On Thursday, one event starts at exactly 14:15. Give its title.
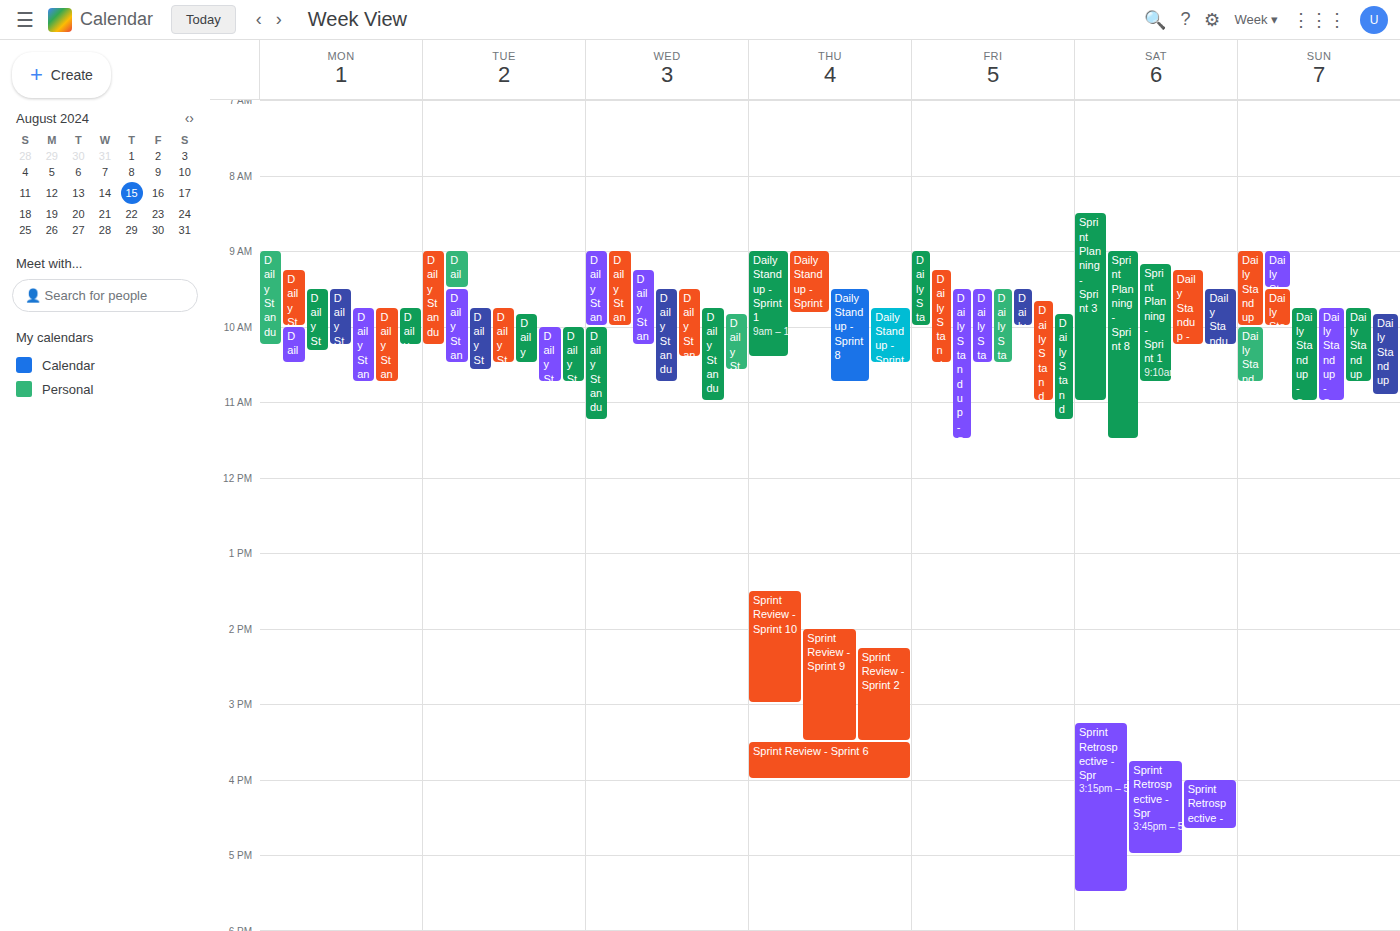
"Sprint Review - Sprint 2"